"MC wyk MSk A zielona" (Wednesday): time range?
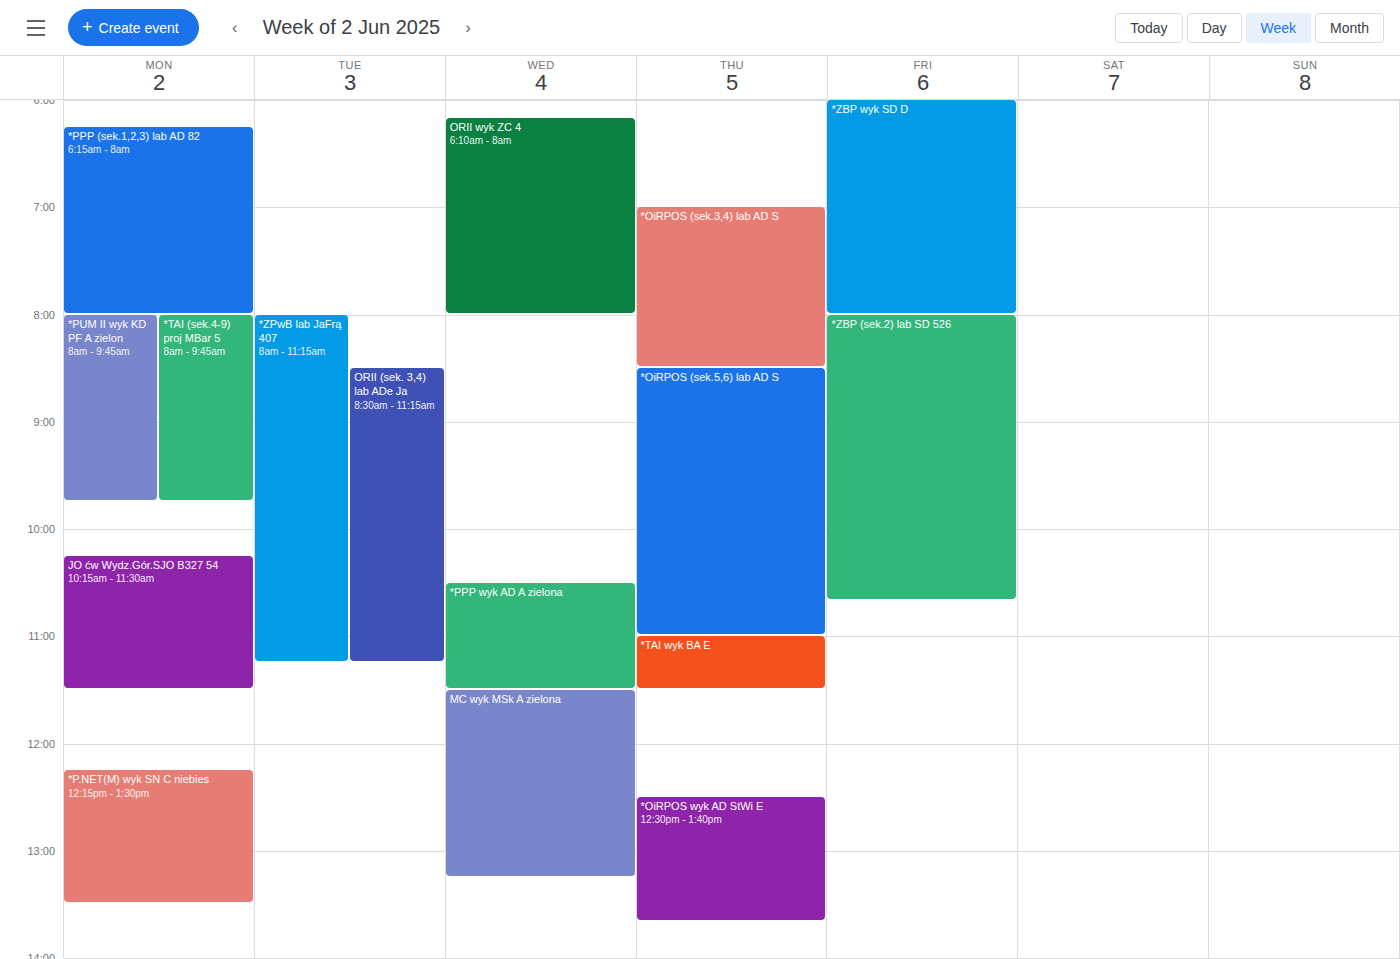
11:30 AM to 1:15 PM